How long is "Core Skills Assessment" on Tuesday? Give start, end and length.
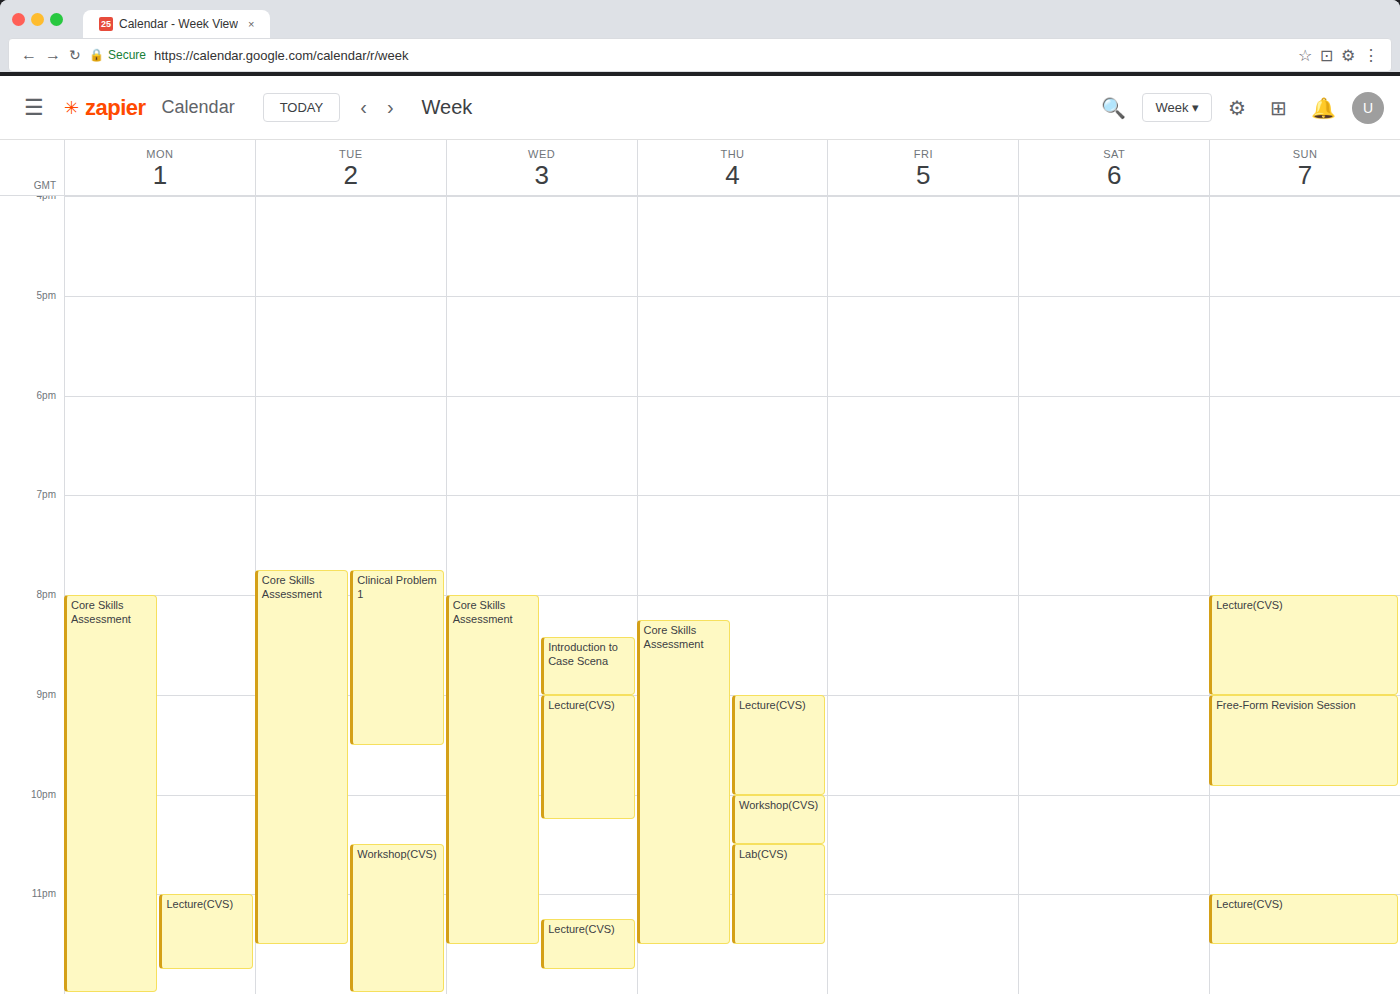
7:45 PM to 11:30 PM, 3 hours 45 minutes